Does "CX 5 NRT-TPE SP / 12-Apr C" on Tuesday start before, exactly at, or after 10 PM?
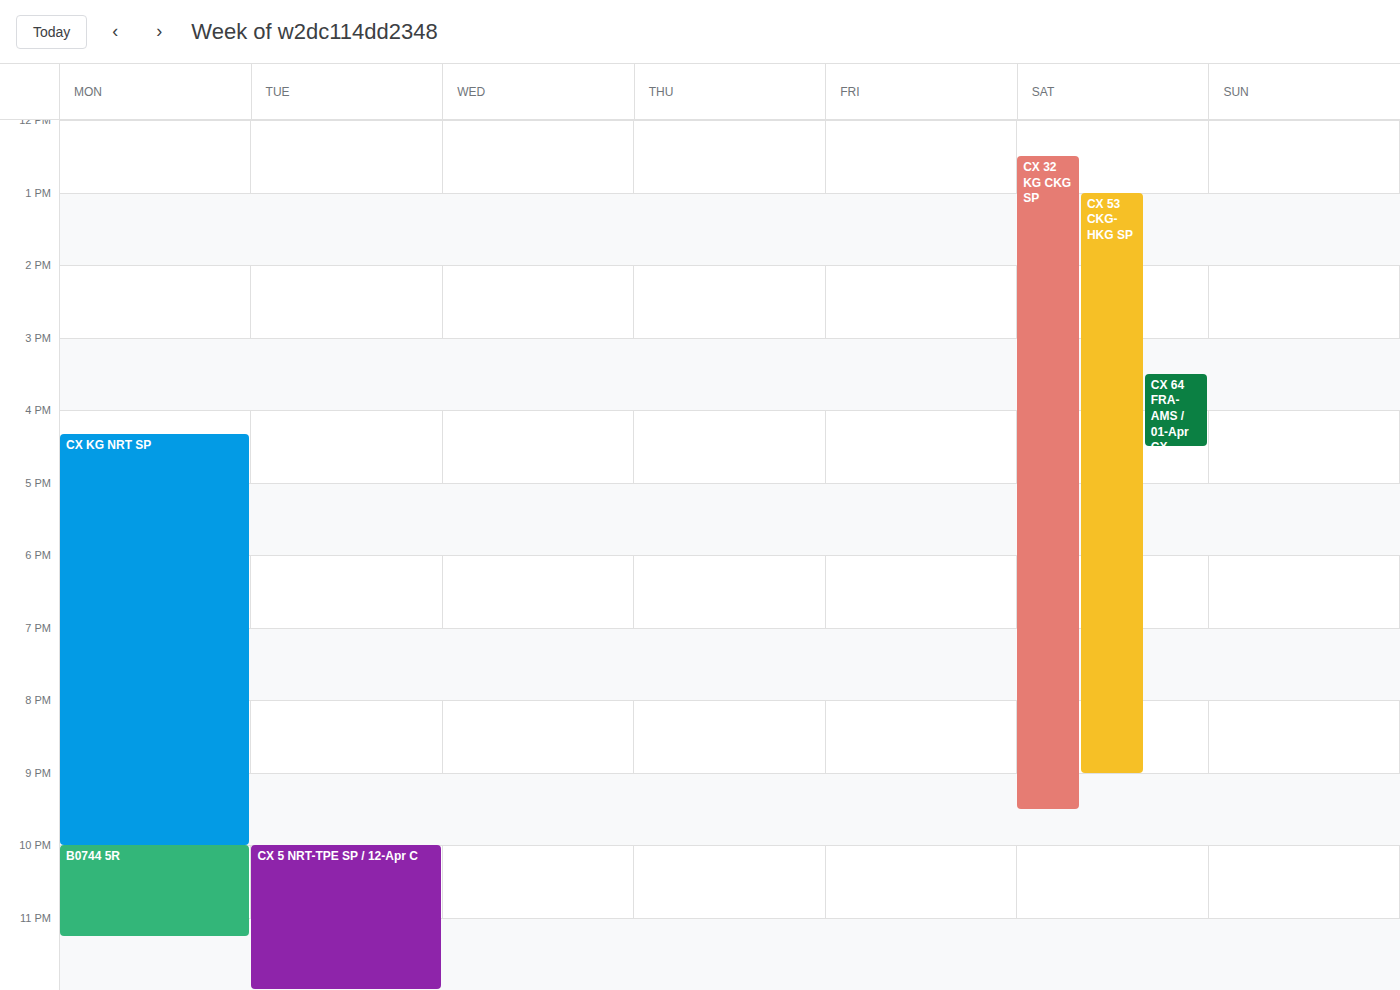
10:00 PM -- exactly at 10 PM, on the 10 PM line.